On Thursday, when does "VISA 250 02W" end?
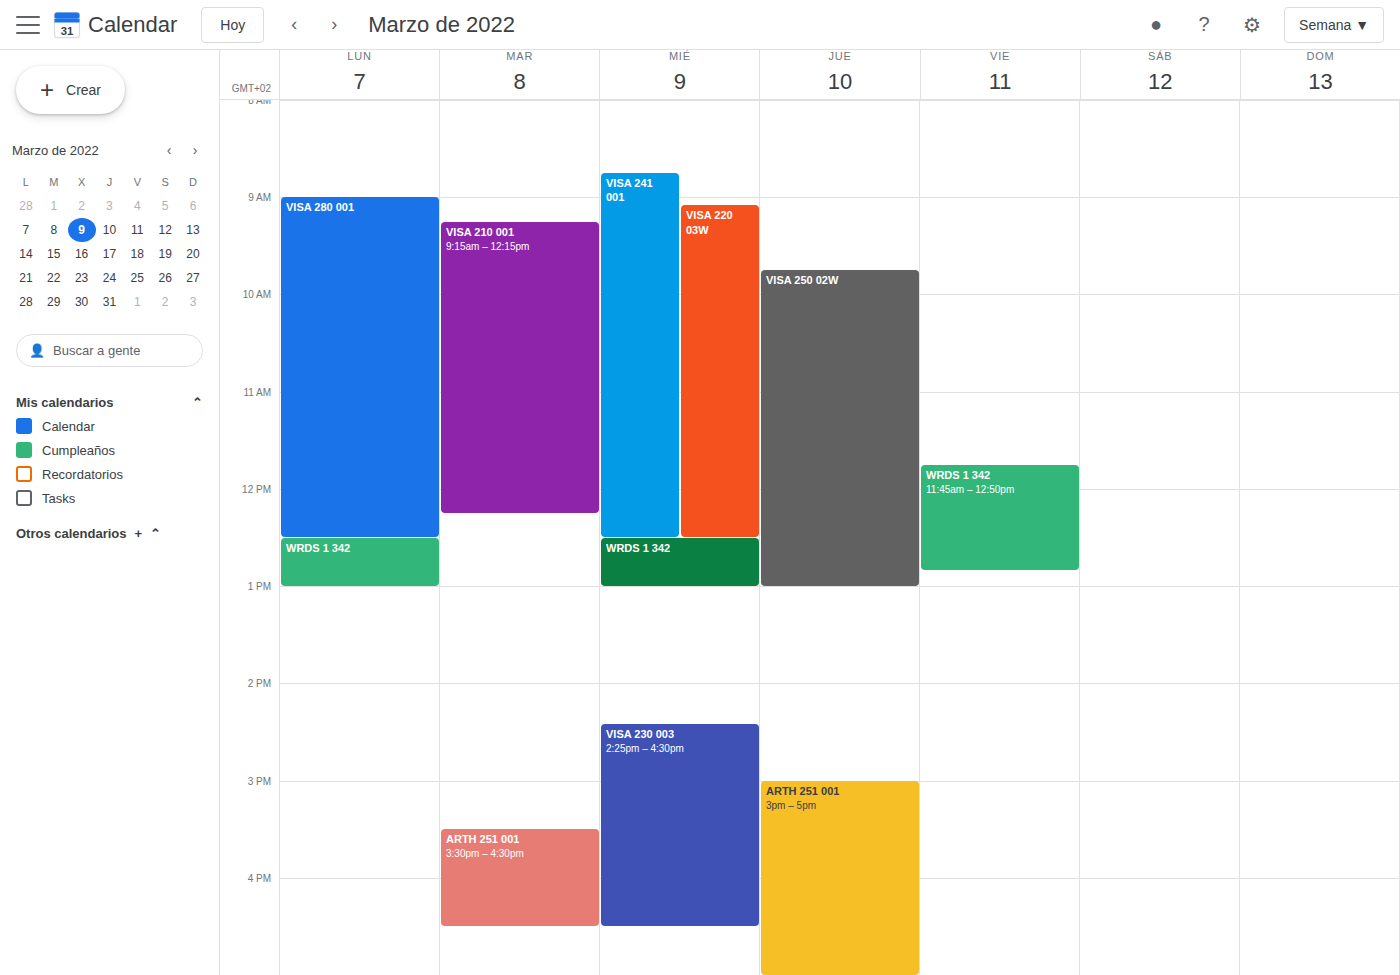
1:00 PM